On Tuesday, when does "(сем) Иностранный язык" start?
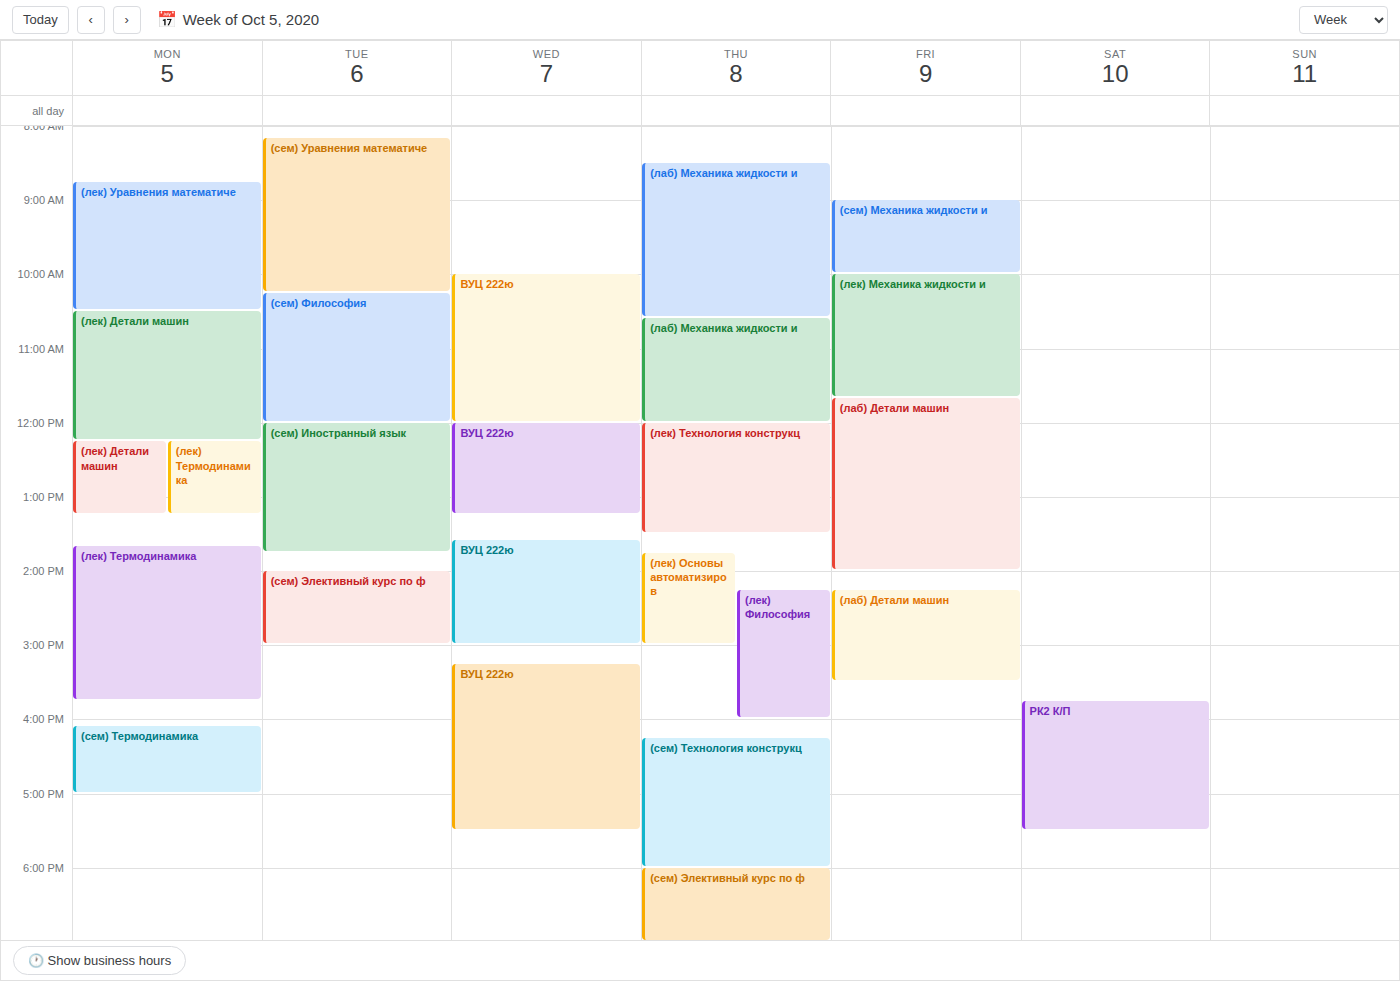
12:00 PM